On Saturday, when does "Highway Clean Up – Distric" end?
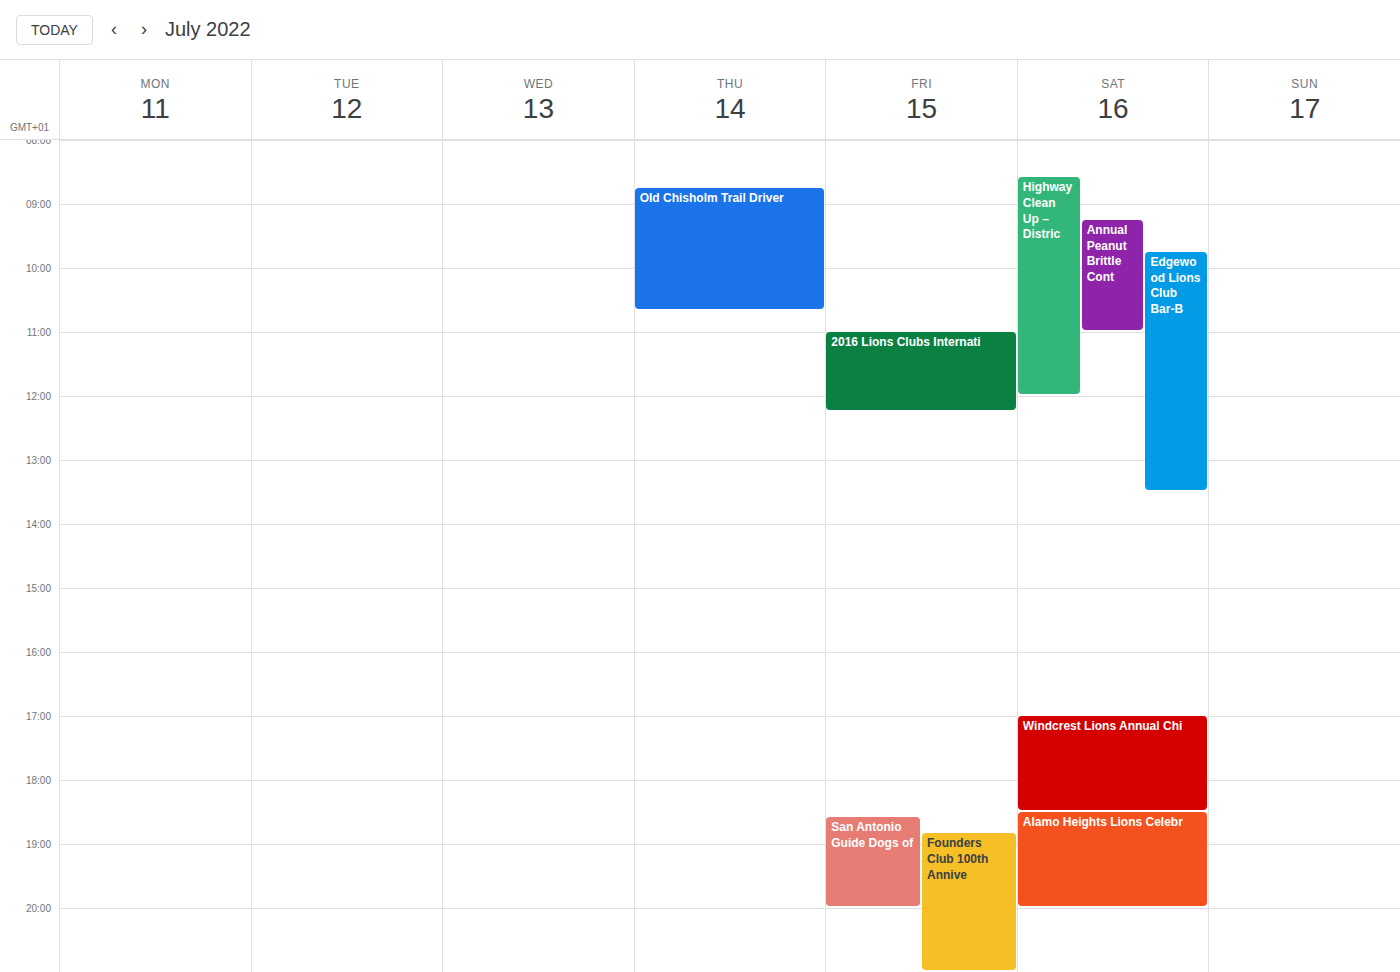
12:00